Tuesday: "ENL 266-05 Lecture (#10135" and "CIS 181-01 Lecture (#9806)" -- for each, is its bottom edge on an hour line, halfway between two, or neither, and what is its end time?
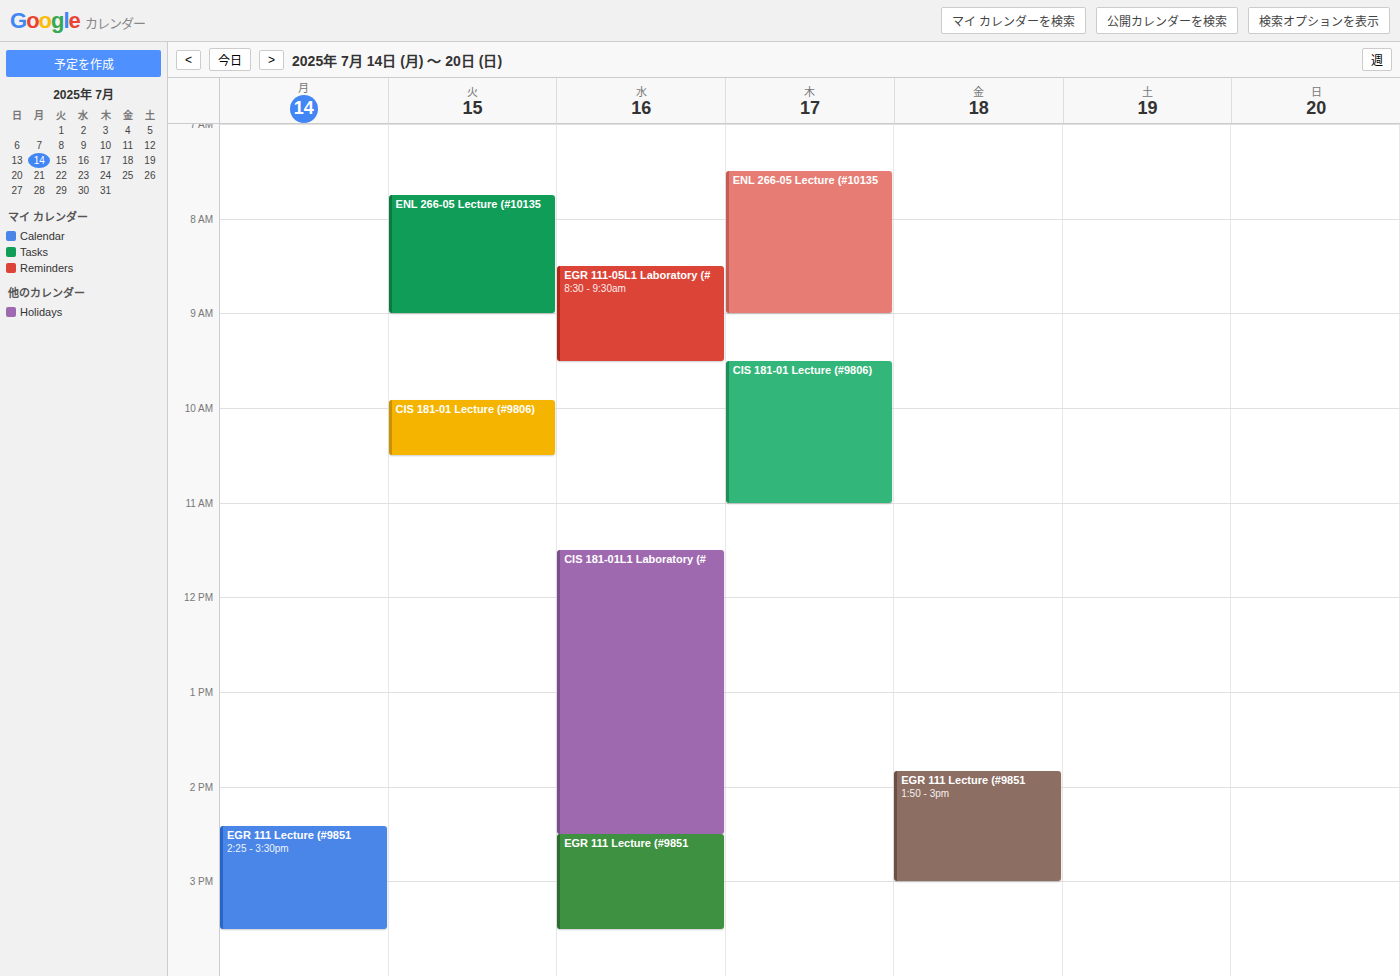
"ENL 266-05 Lecture (#10135": 09:00, exactly on the 09:00 line. "CIS 181-01 Lecture (#9806)": 10:30, halfway between the 10:00 and 11:00 lines.